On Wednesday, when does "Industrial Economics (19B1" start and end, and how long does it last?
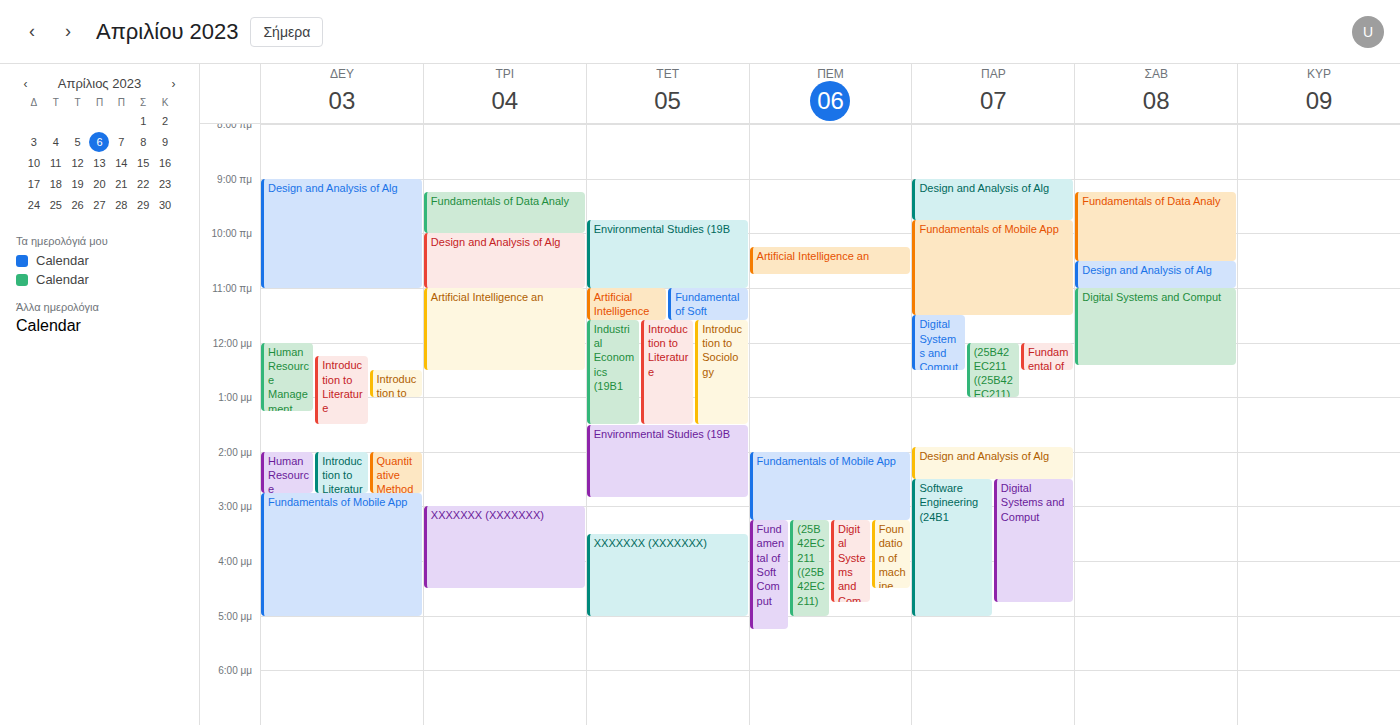
11:35 AM to 1:30 PM, 1 hour 55 minutes